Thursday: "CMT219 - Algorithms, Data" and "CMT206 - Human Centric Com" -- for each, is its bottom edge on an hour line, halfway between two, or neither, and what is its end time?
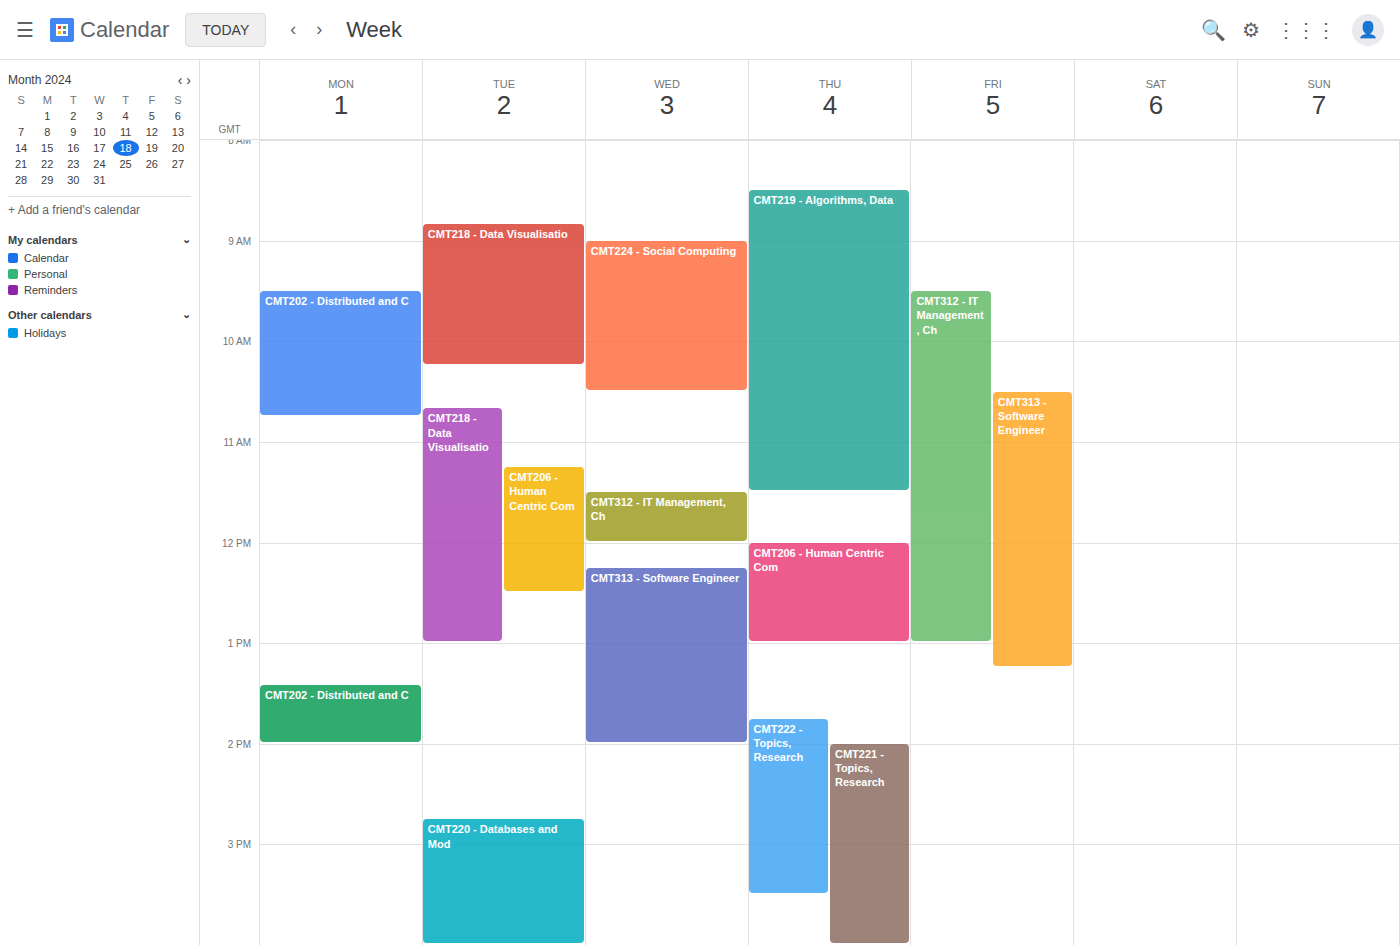
"CMT219 - Algorithms, Data": 11:30 AM, halfway between the 11 AM and 12 PM lines. "CMT206 - Human Centric Com": 1:00 PM, exactly on the 1 PM line.